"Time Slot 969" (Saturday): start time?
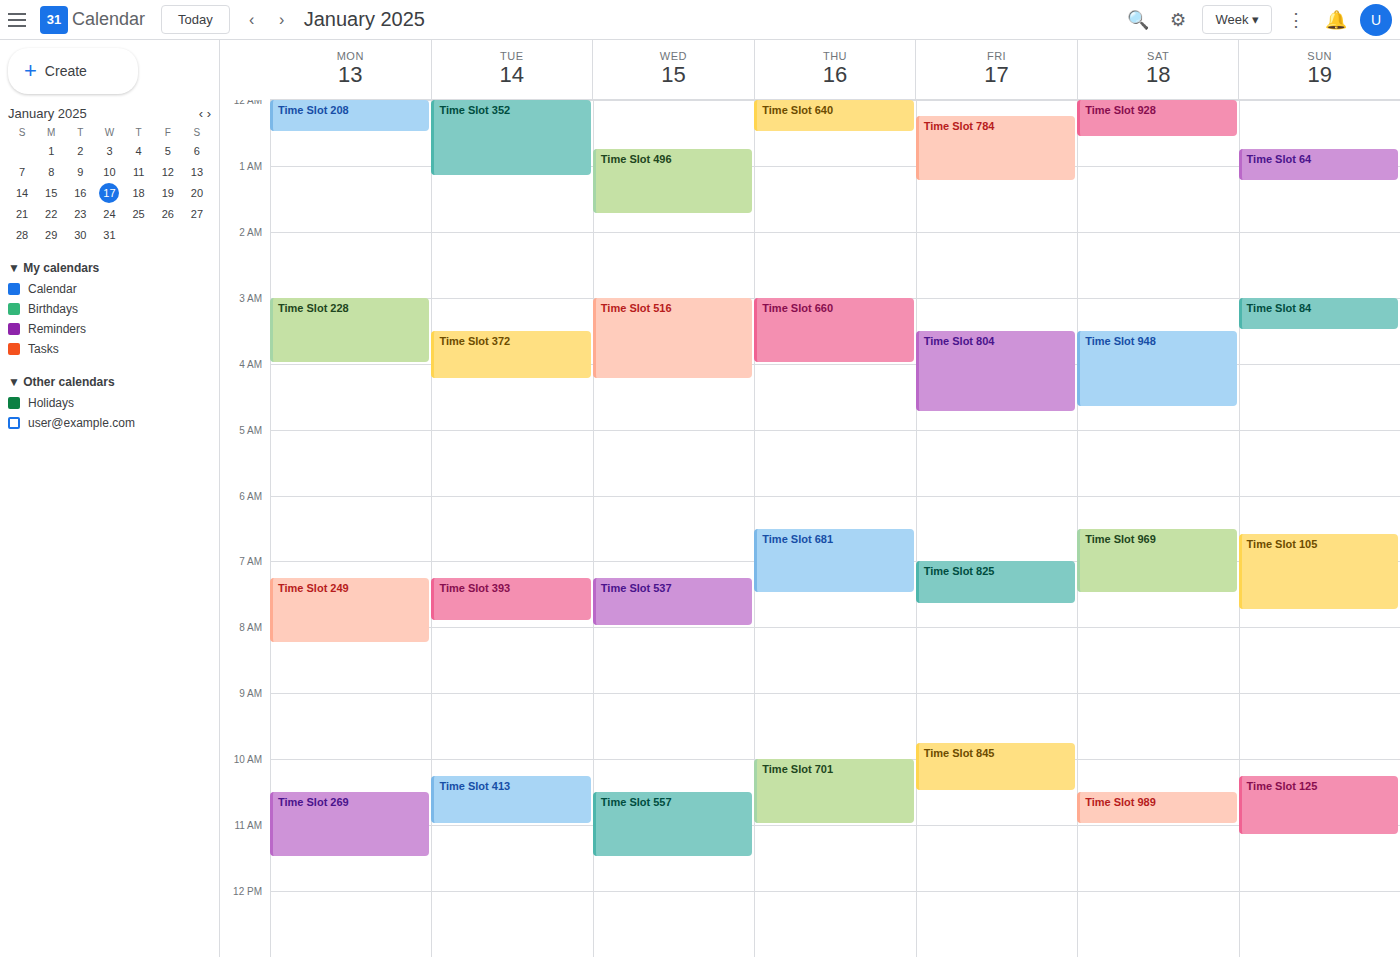
06:30